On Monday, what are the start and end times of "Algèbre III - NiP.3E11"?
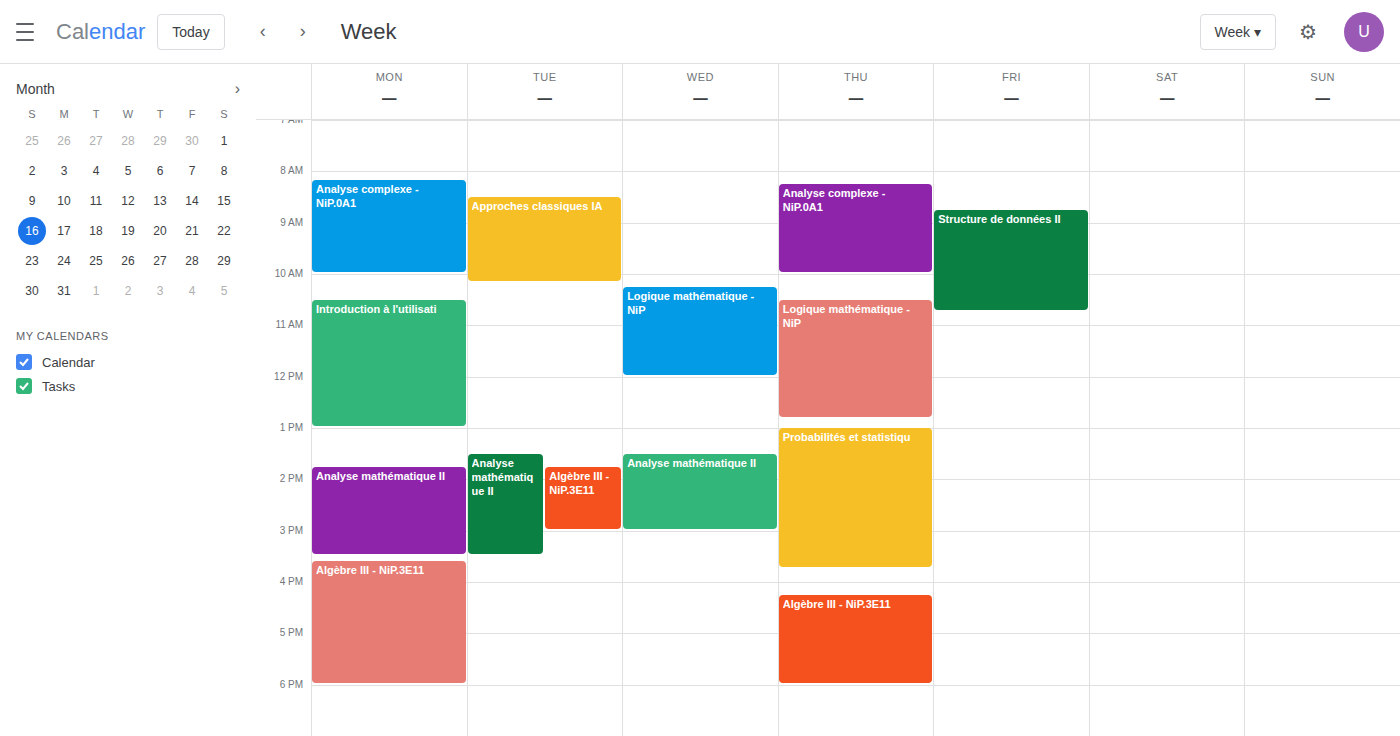
3:35 PM to 6:00 PM